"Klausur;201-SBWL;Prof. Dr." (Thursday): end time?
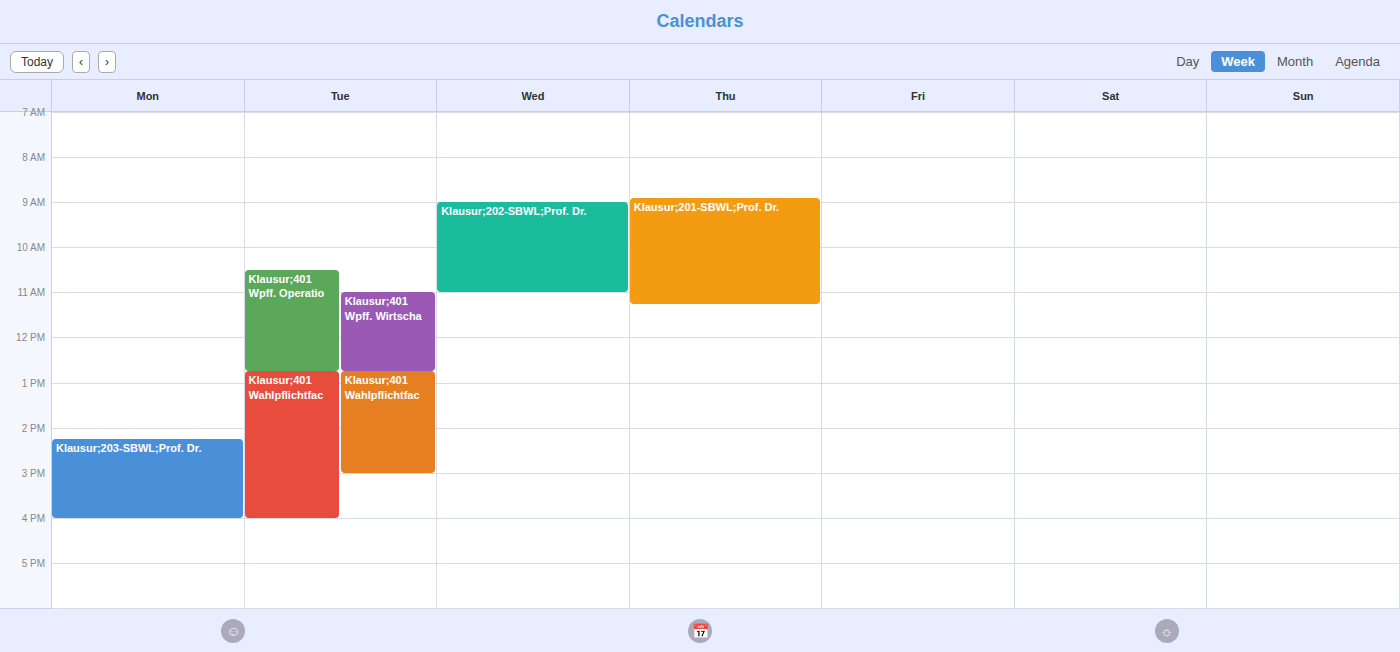
11:15 AM